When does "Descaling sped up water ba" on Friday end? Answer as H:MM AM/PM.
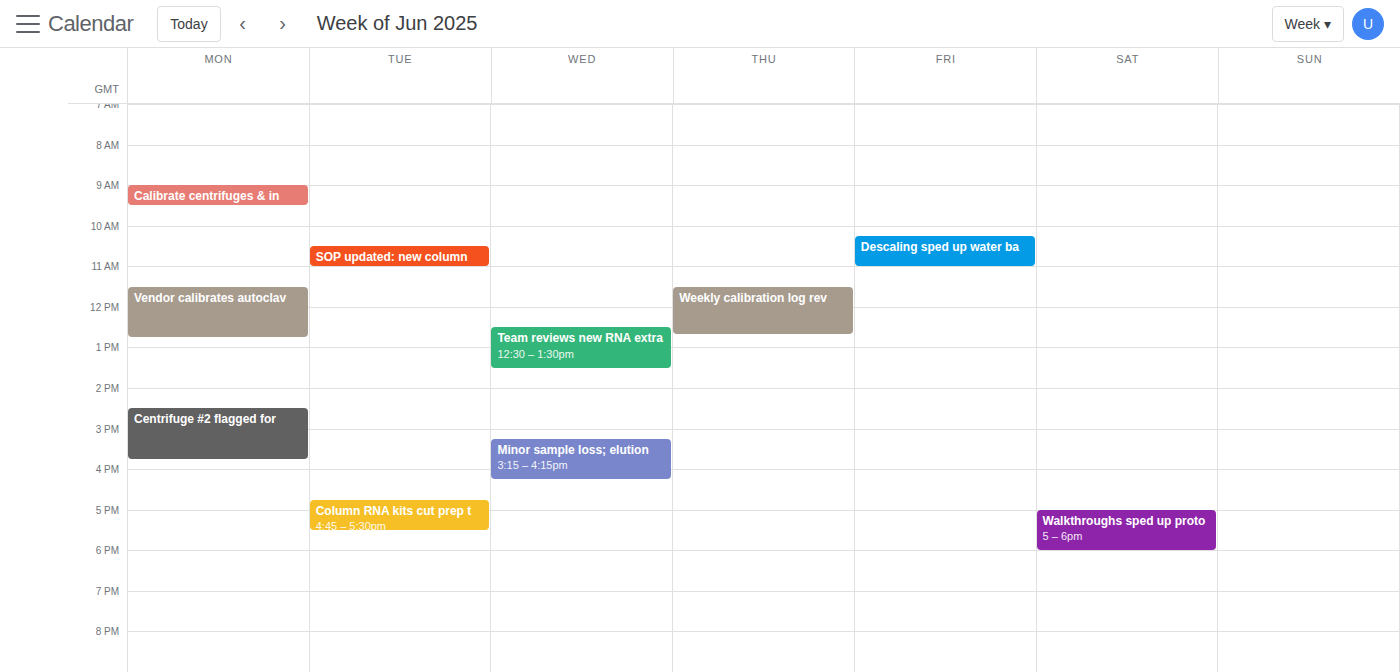
11:00 AM